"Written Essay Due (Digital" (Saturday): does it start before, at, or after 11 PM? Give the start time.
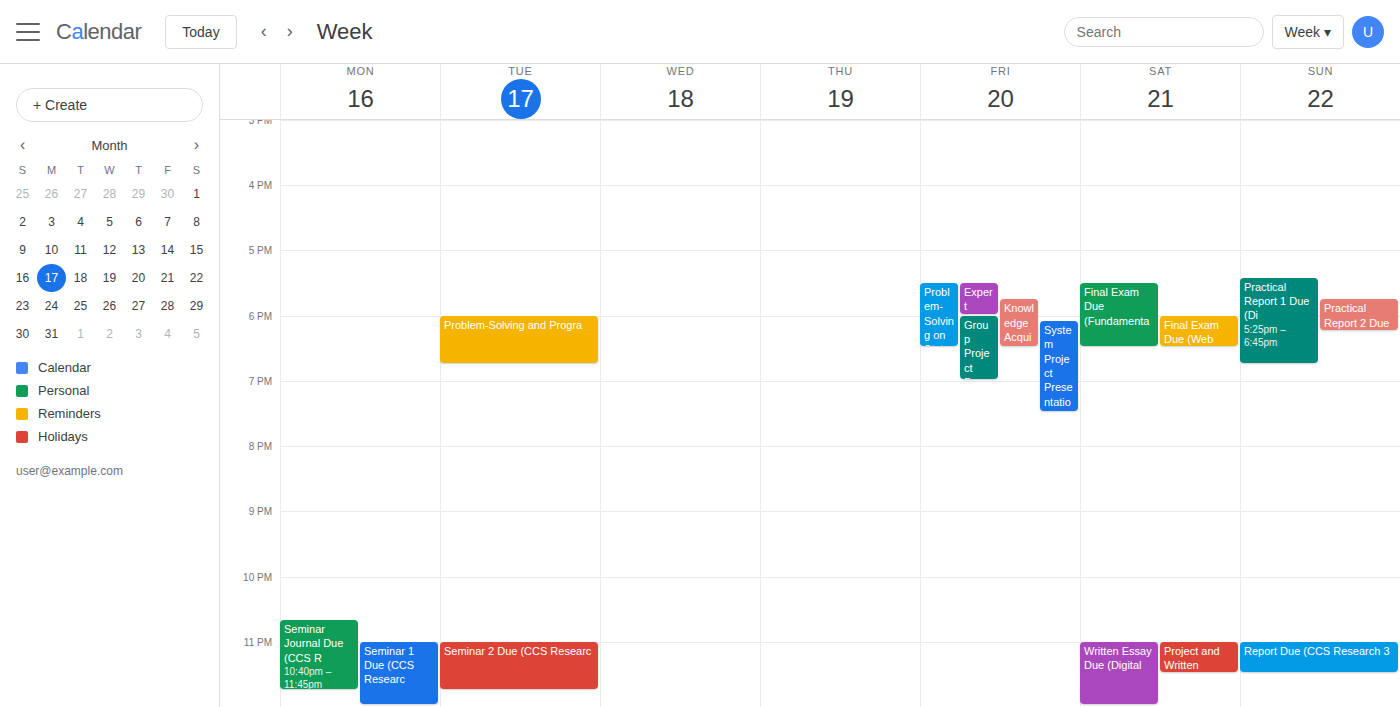
11:00 PM -- exactly at 11 PM, on the 11 PM line.